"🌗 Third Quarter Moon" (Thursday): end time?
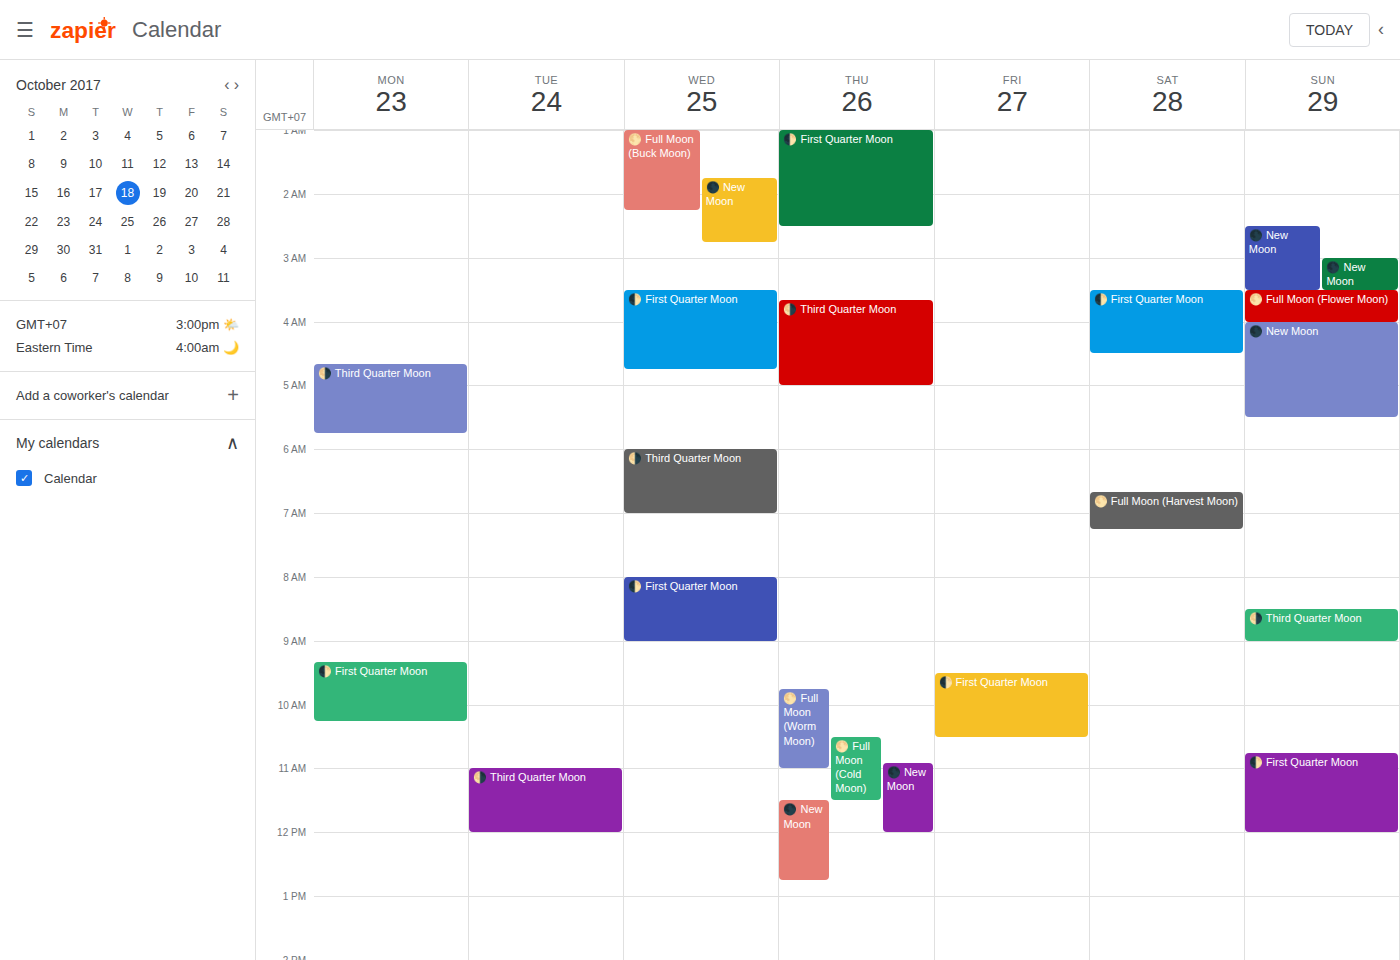
5:00 AM